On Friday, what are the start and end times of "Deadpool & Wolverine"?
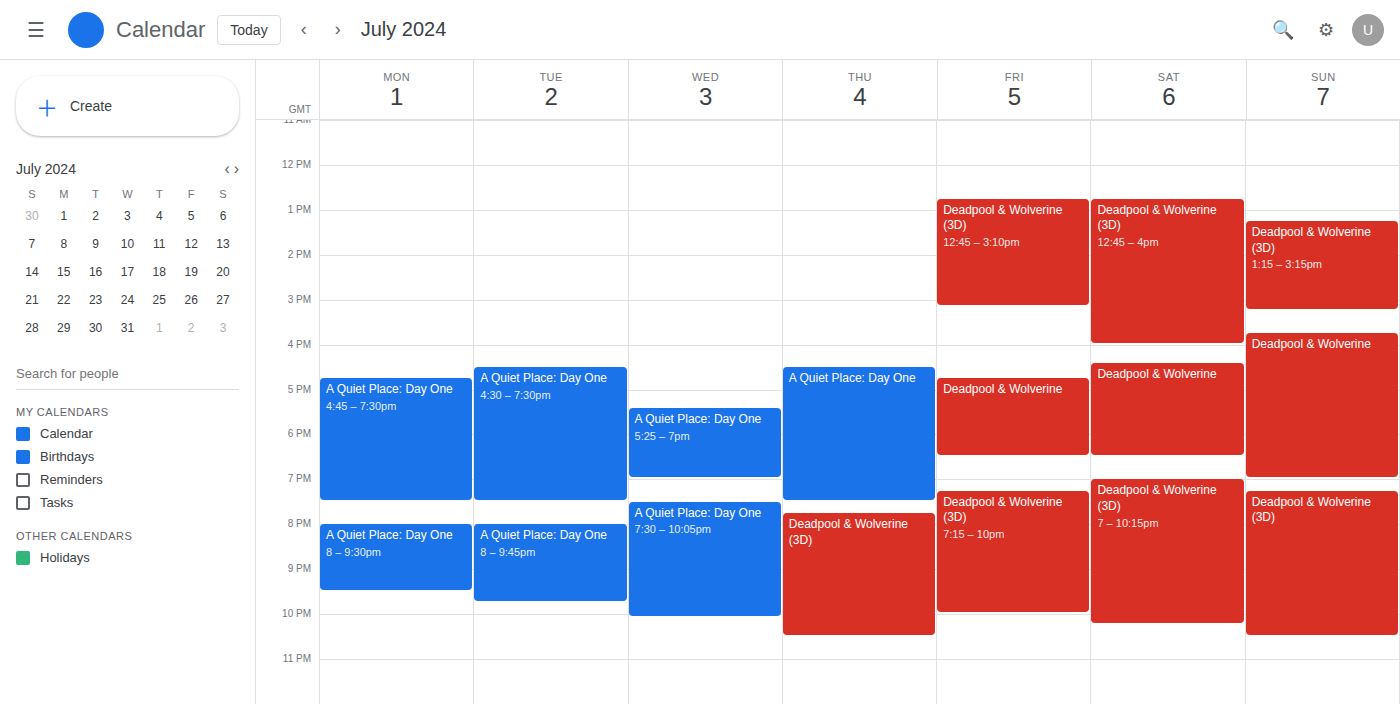
4:45 PM to 6:30 PM